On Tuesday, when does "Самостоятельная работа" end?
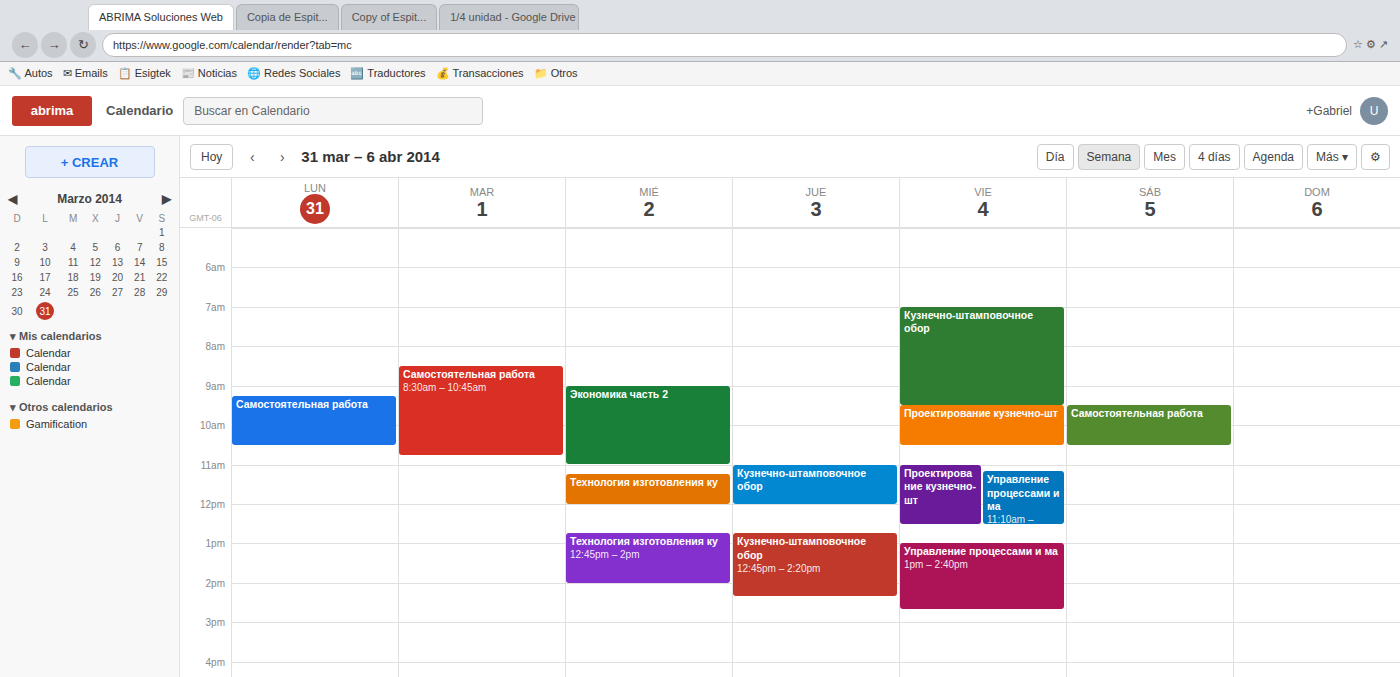
10:45 AM